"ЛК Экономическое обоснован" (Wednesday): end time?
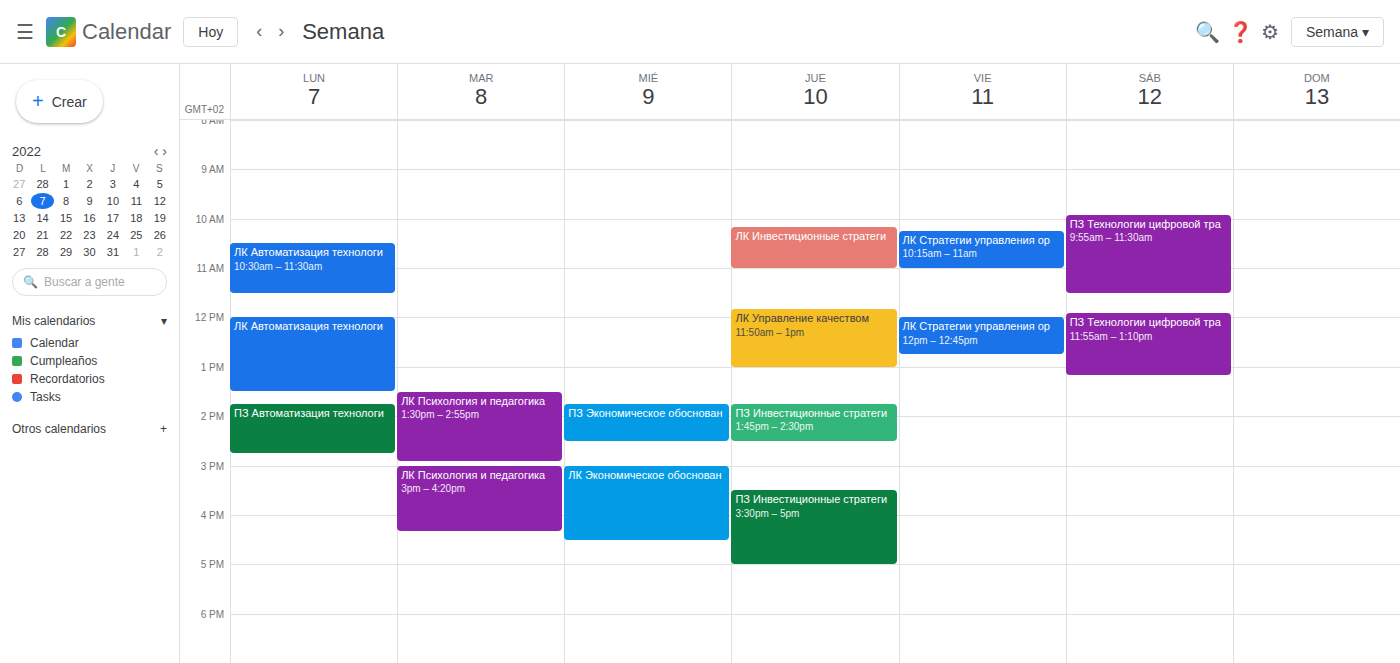
4:30 PM